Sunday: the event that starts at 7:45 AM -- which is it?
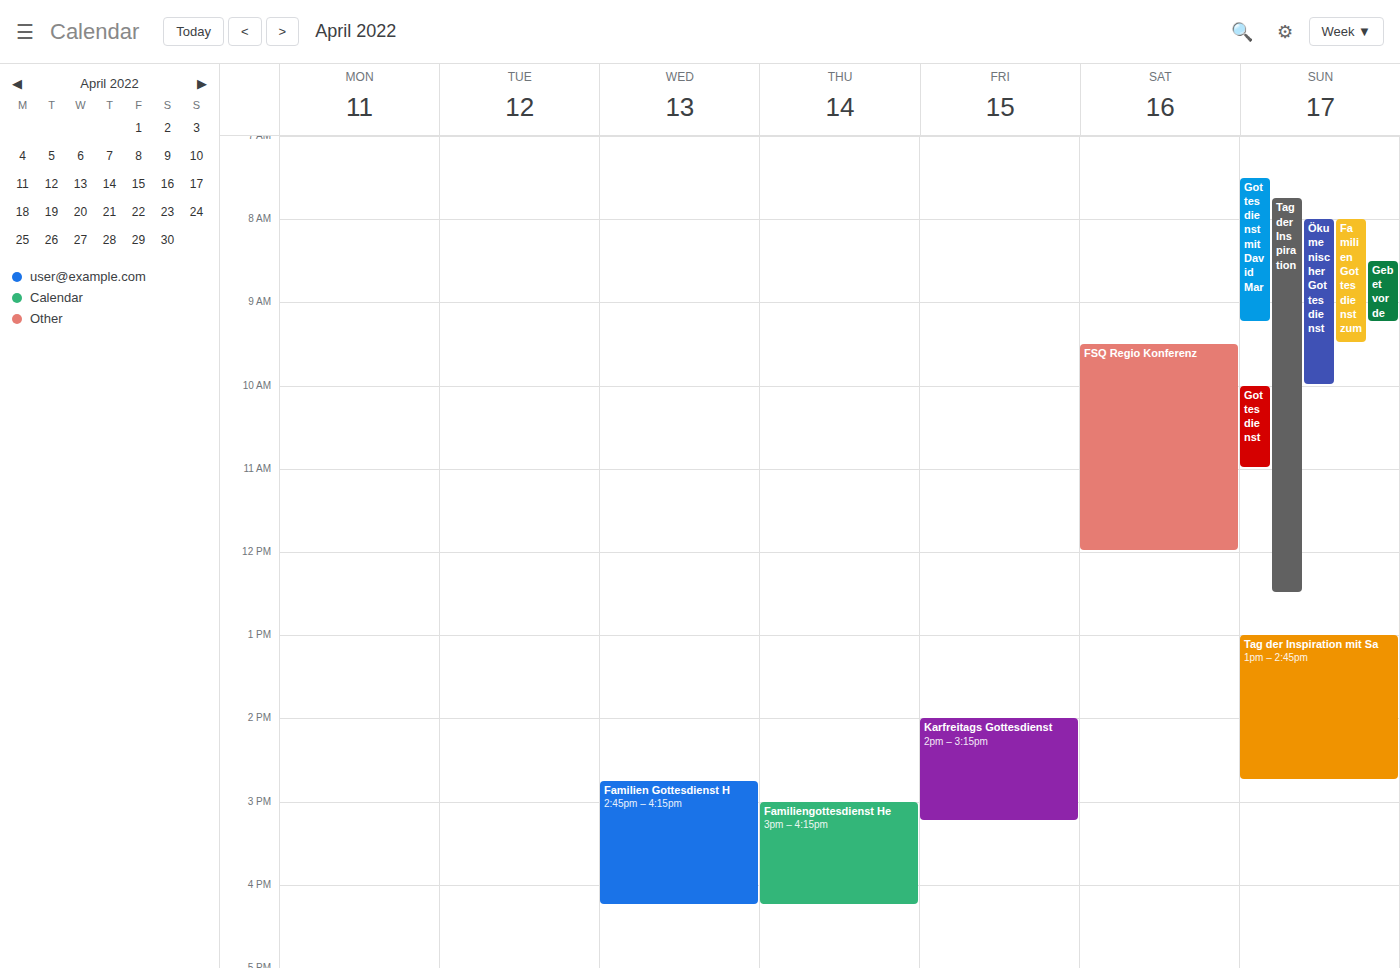
"Tag der Inspiration"